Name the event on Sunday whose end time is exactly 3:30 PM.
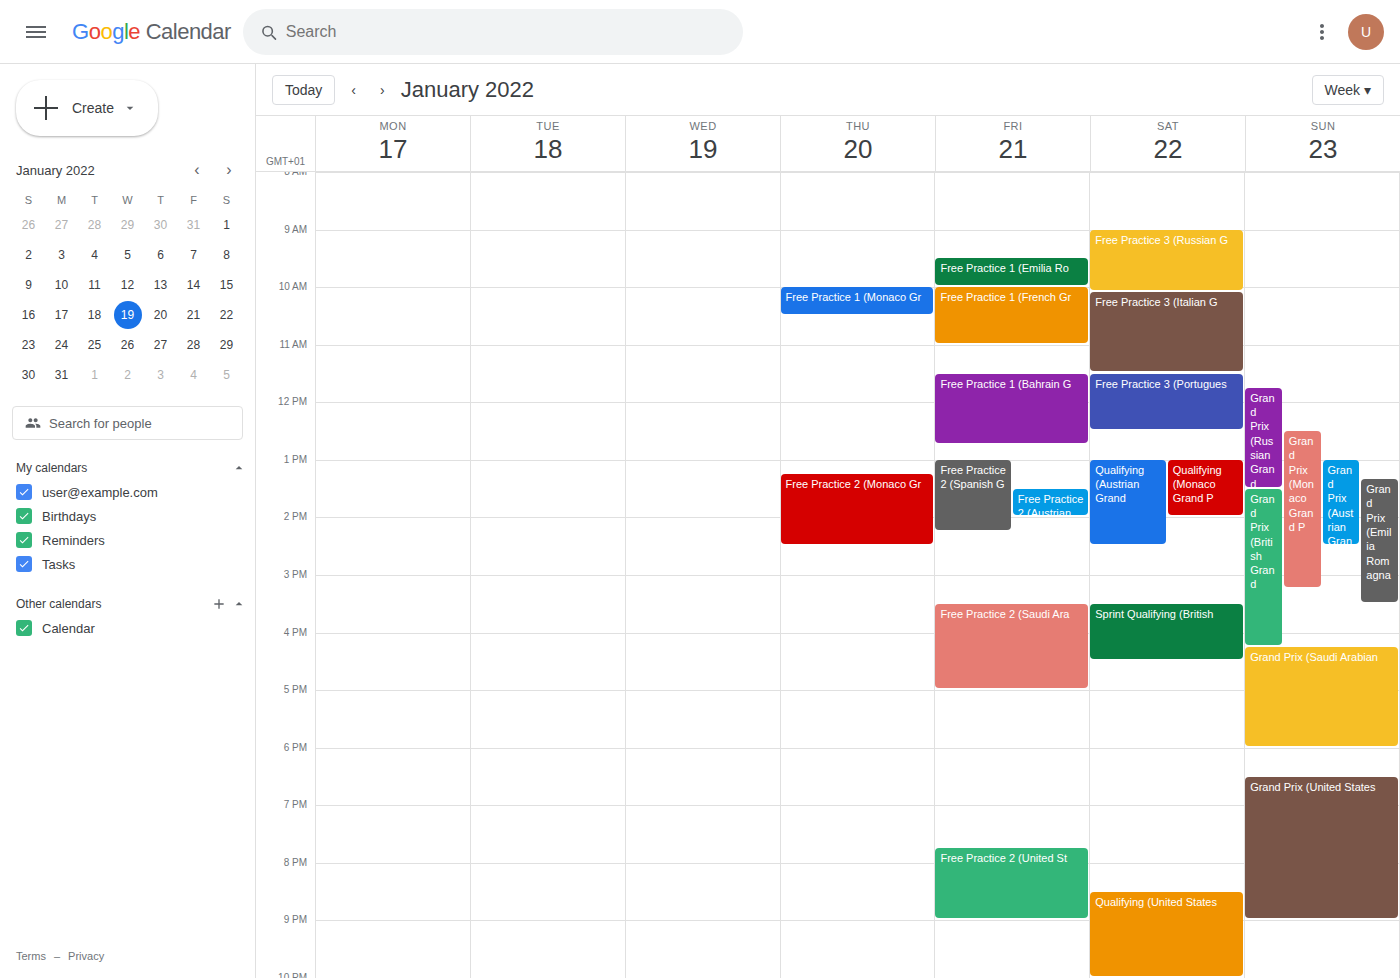
"Grand Prix (Emilia Romagna"